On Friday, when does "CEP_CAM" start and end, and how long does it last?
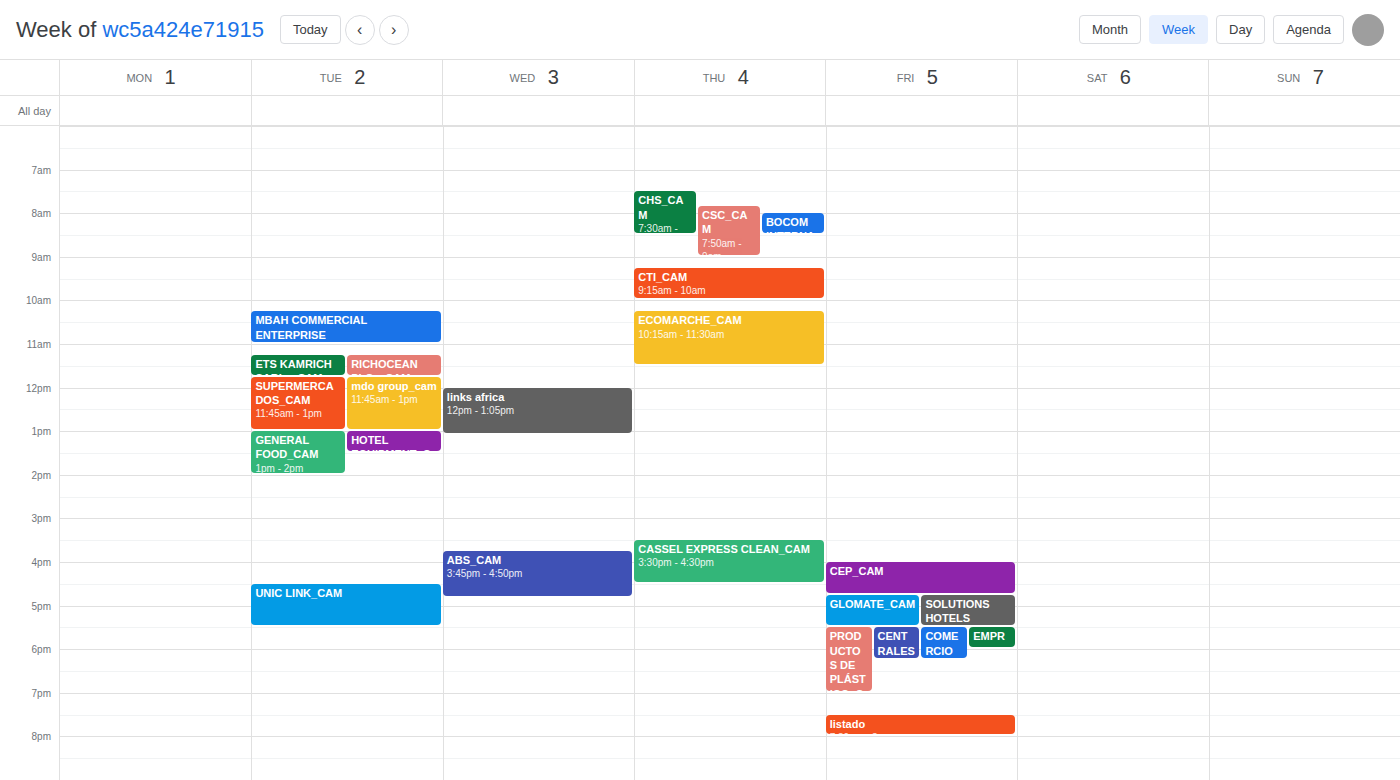
16:00 to 16:45, 45 minutes